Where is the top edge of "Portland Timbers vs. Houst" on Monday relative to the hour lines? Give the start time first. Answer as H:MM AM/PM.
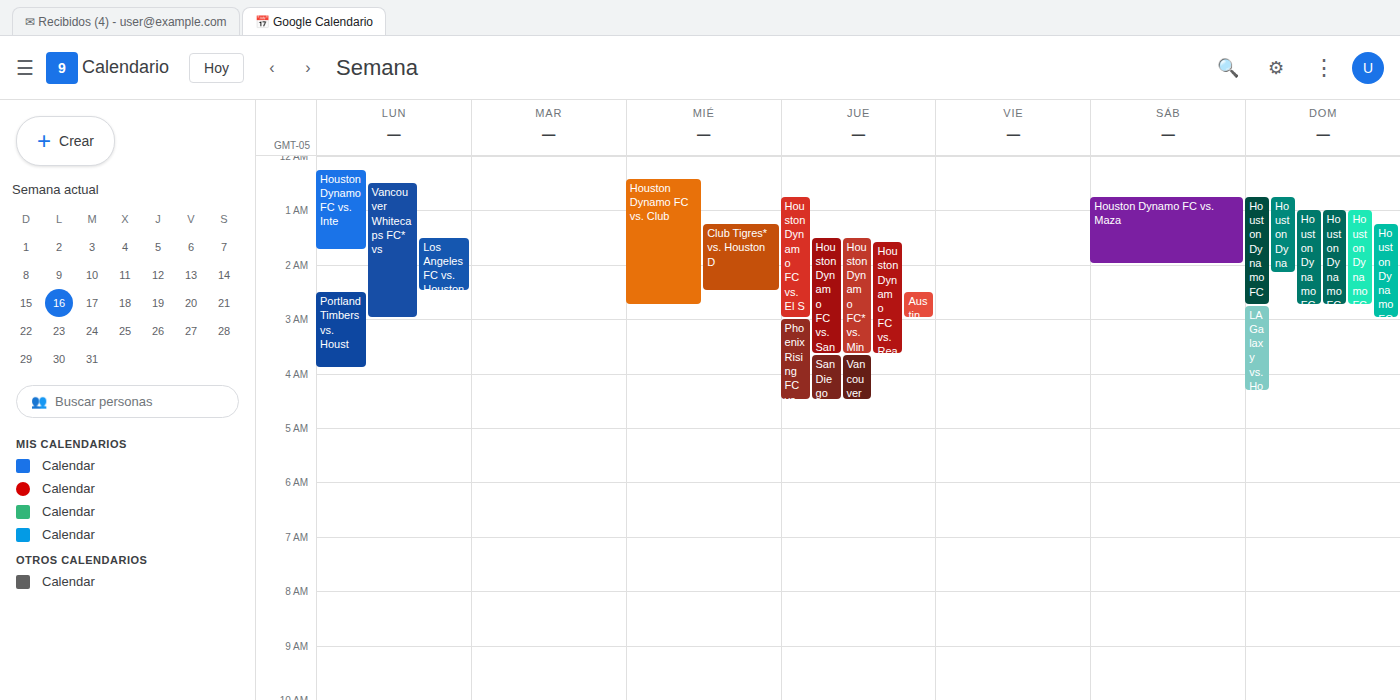
2:30 AM -- halfway between the 2 AM and 3 AM lines.